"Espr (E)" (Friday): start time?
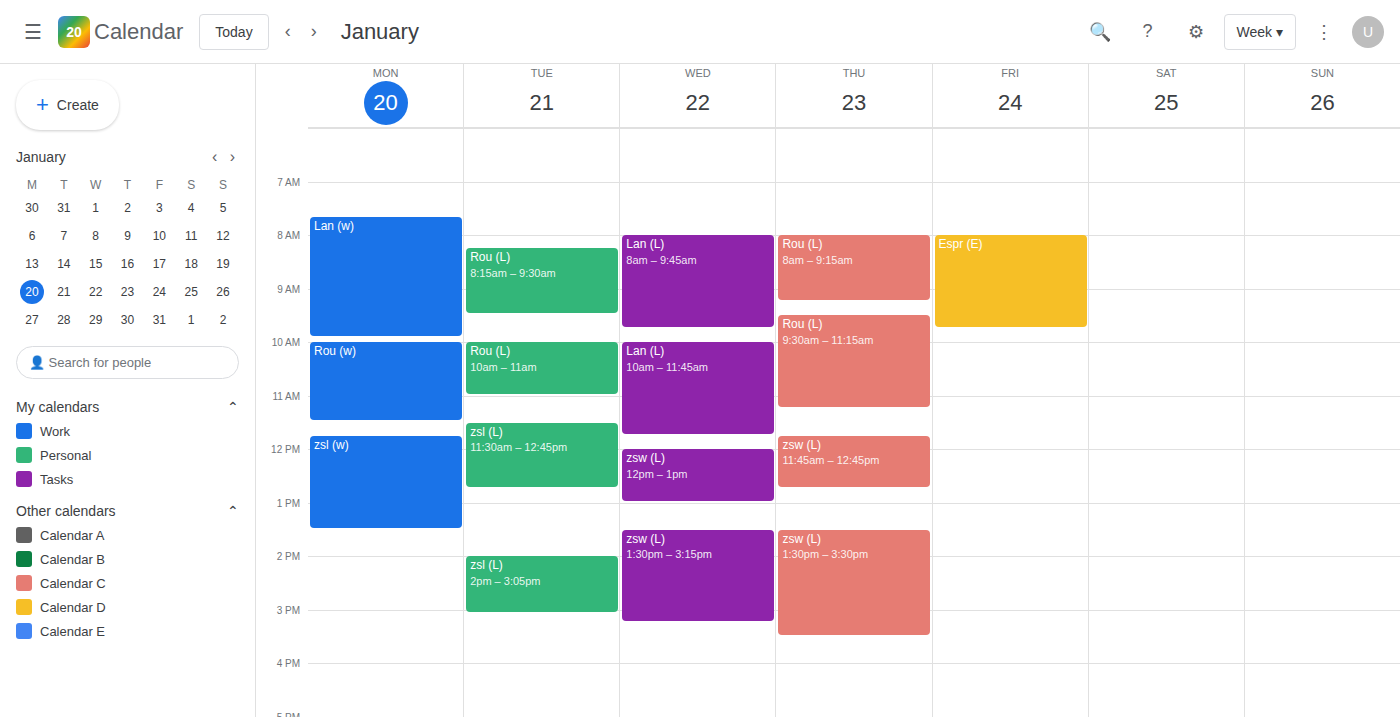
8:00 AM